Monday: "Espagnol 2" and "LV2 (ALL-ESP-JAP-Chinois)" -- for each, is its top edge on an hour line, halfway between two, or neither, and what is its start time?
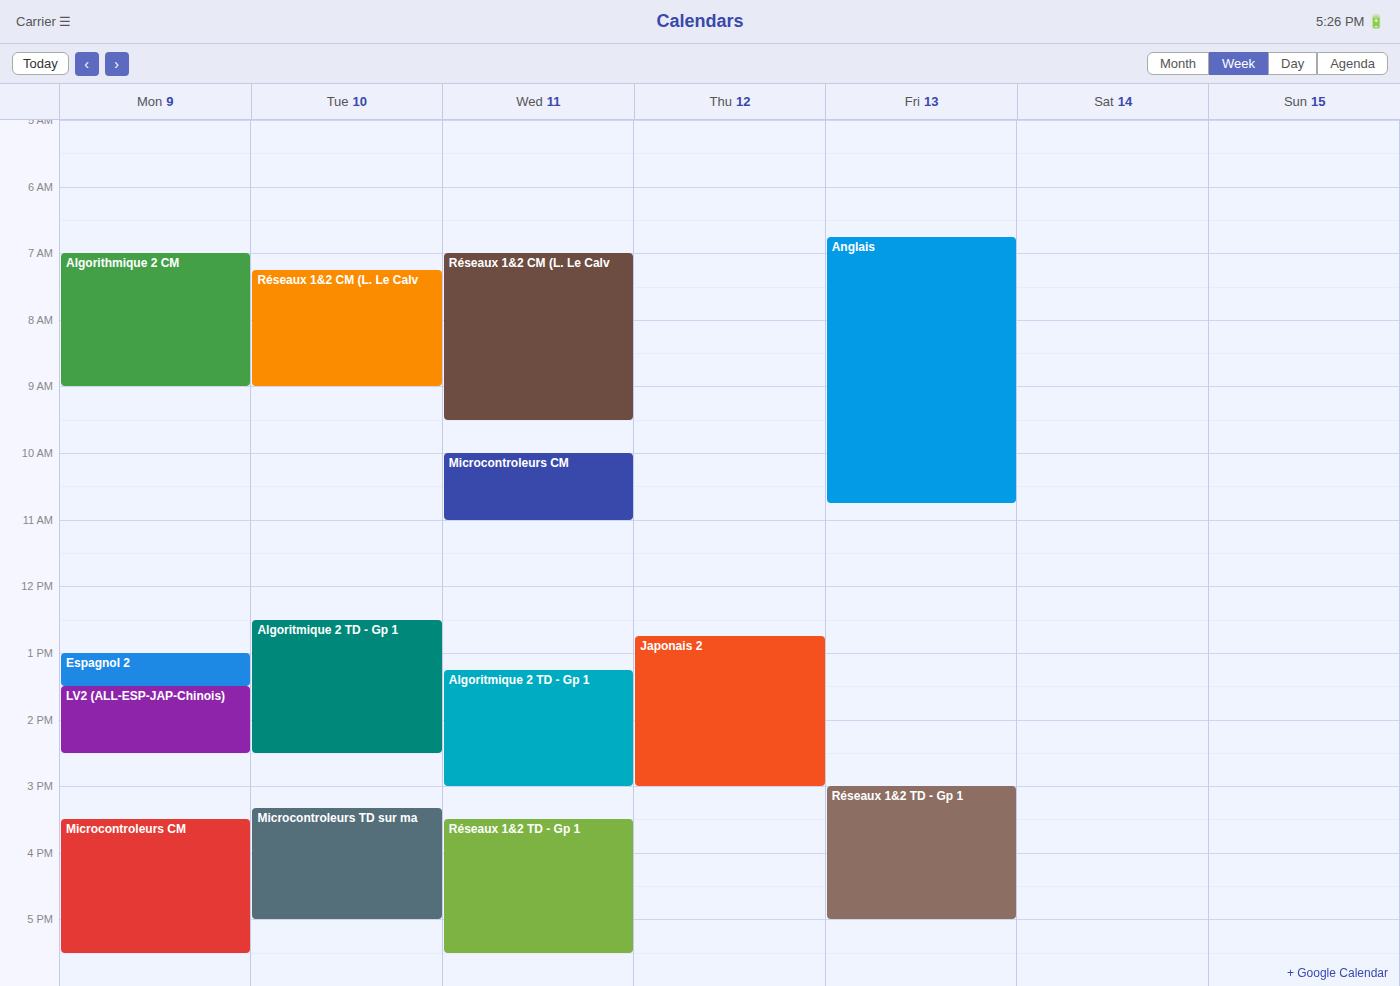
"Espagnol 2": 1:00 PM, exactly on the 1 PM line. "LV2 (ALL-ESP-JAP-Chinois)": 1:30 PM, halfway between the 1 PM and 2 PM lines.